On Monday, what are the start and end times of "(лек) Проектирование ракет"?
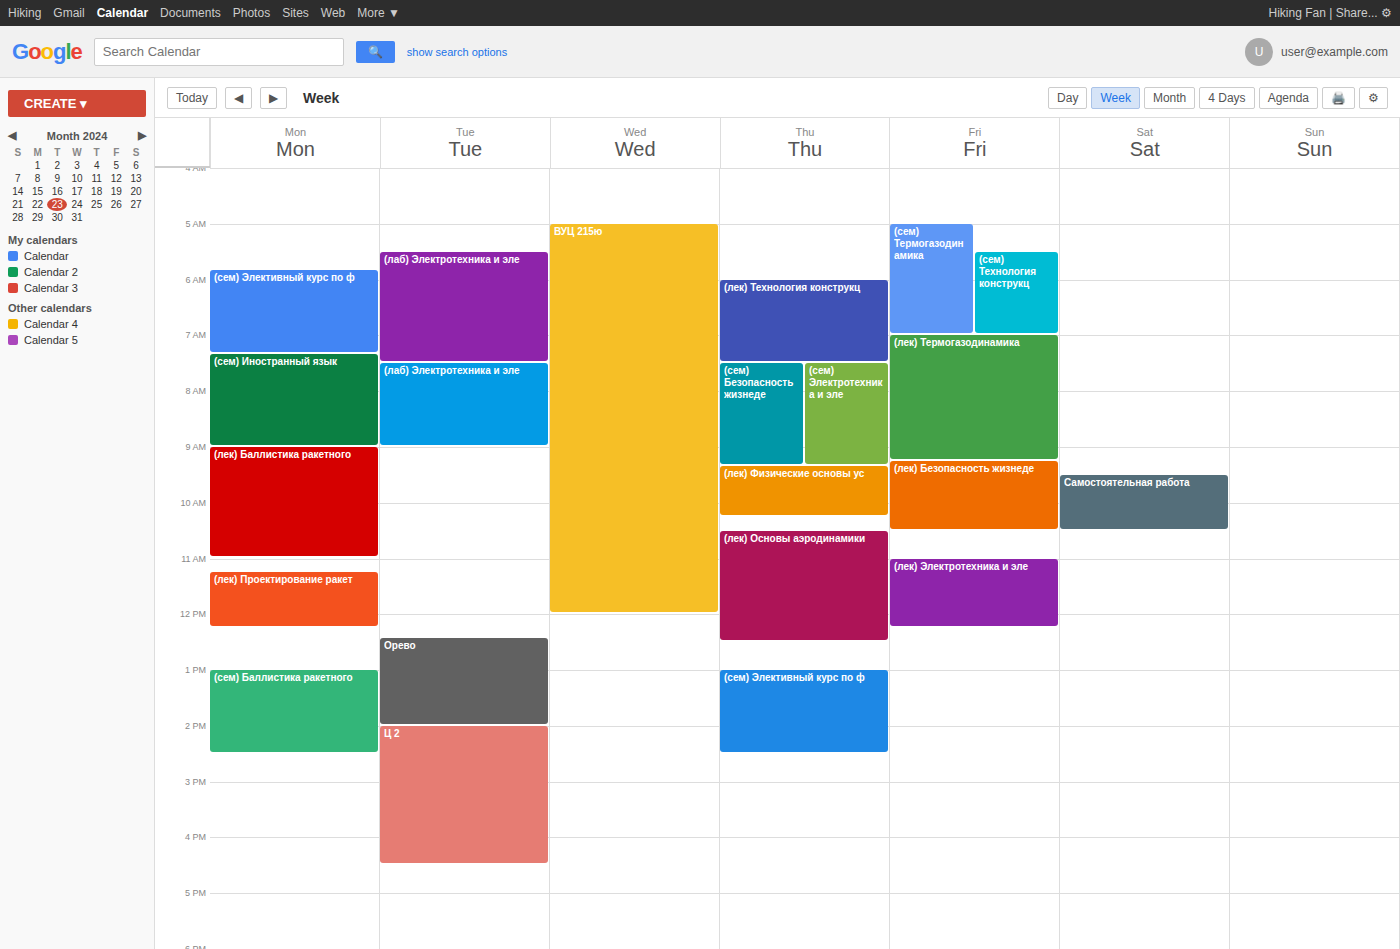
11:15 AM to 12:15 PM